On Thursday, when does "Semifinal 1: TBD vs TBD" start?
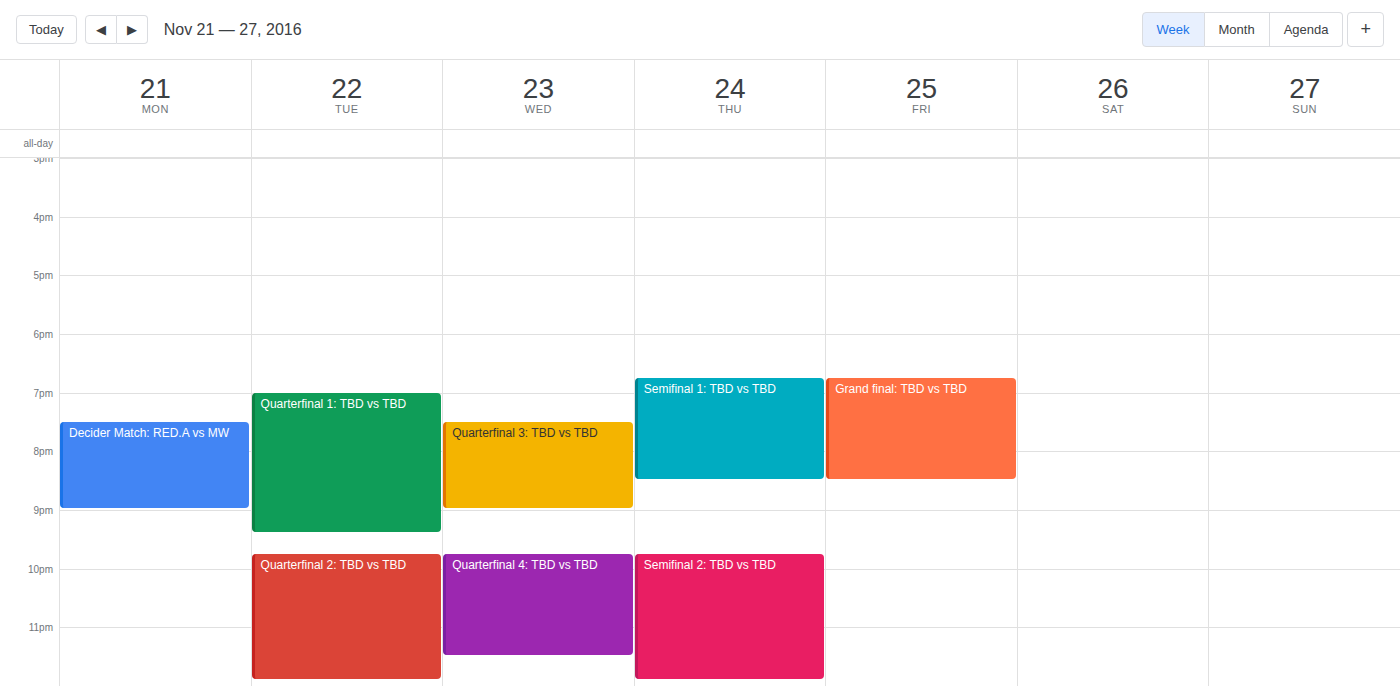
6:45 PM